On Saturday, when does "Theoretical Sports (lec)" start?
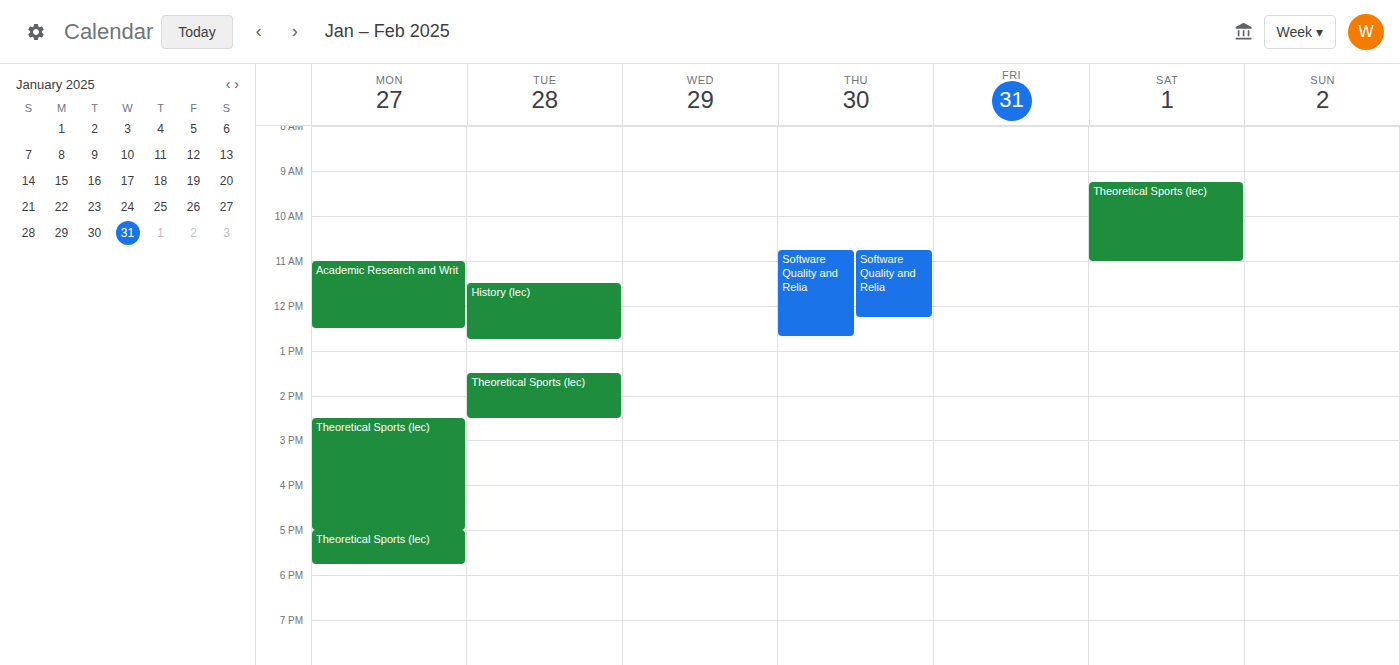
9:15 AM